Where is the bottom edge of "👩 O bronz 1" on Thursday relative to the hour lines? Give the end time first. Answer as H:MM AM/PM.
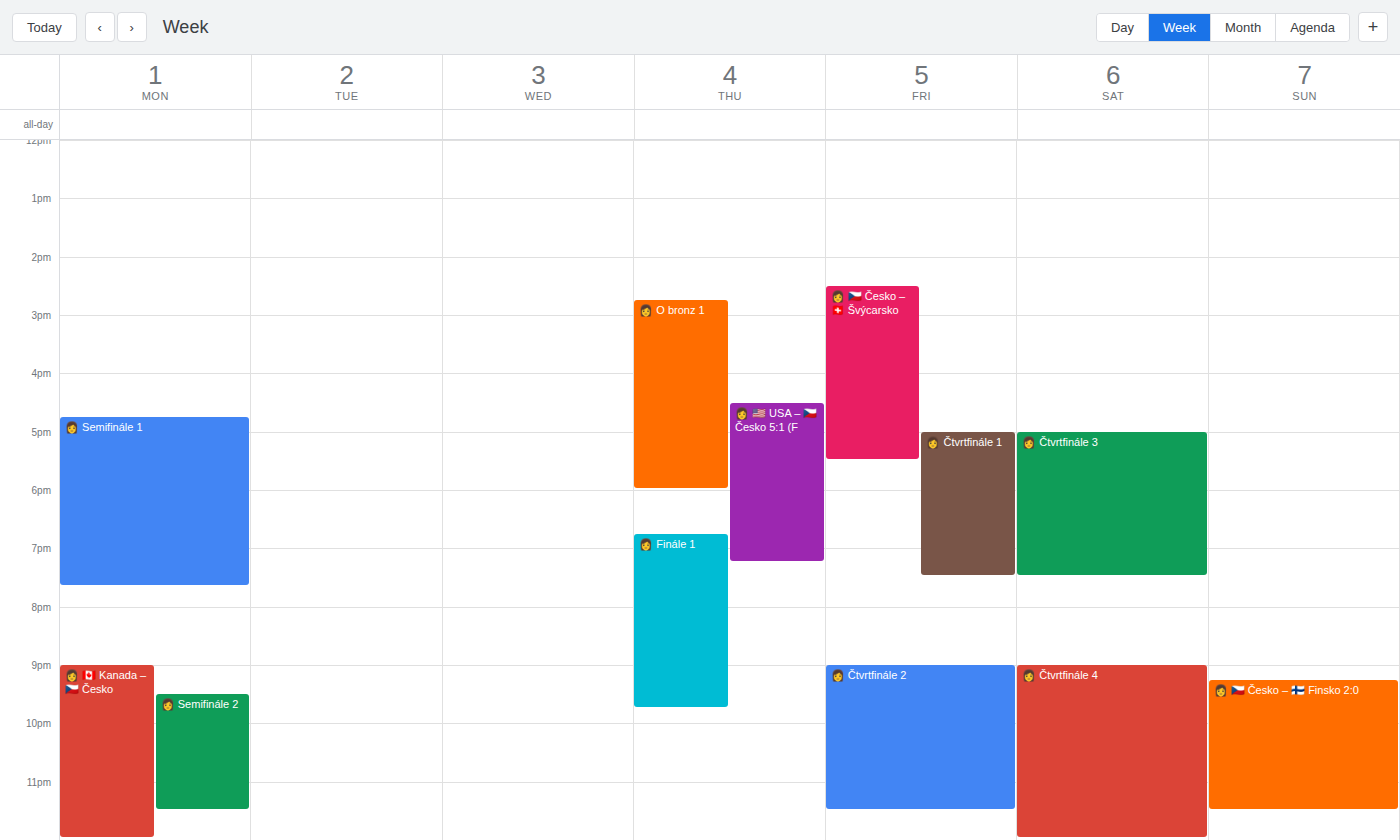
6:00 PM -- exactly on the 6 PM line.